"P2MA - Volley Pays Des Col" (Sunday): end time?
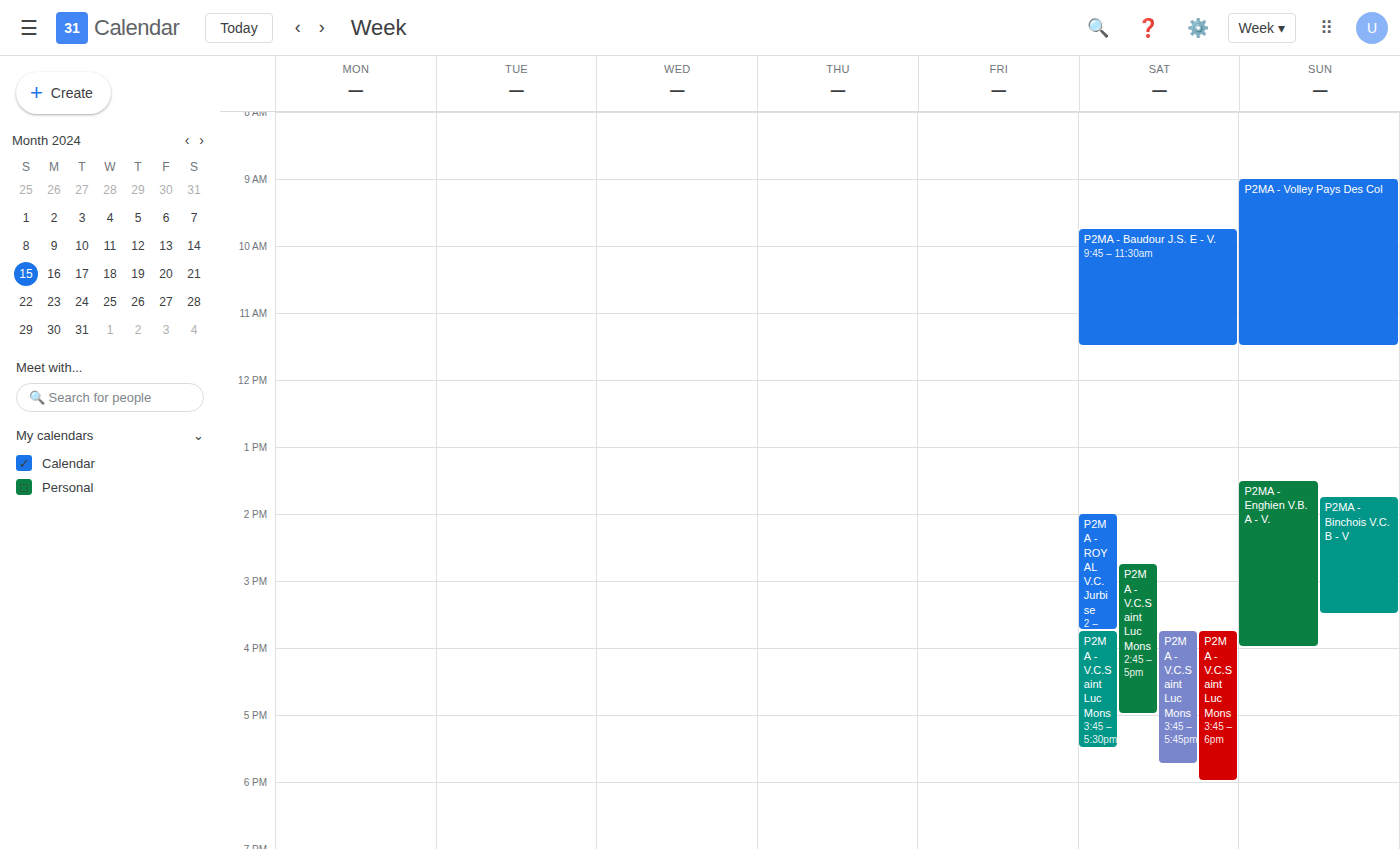
11:30 AM